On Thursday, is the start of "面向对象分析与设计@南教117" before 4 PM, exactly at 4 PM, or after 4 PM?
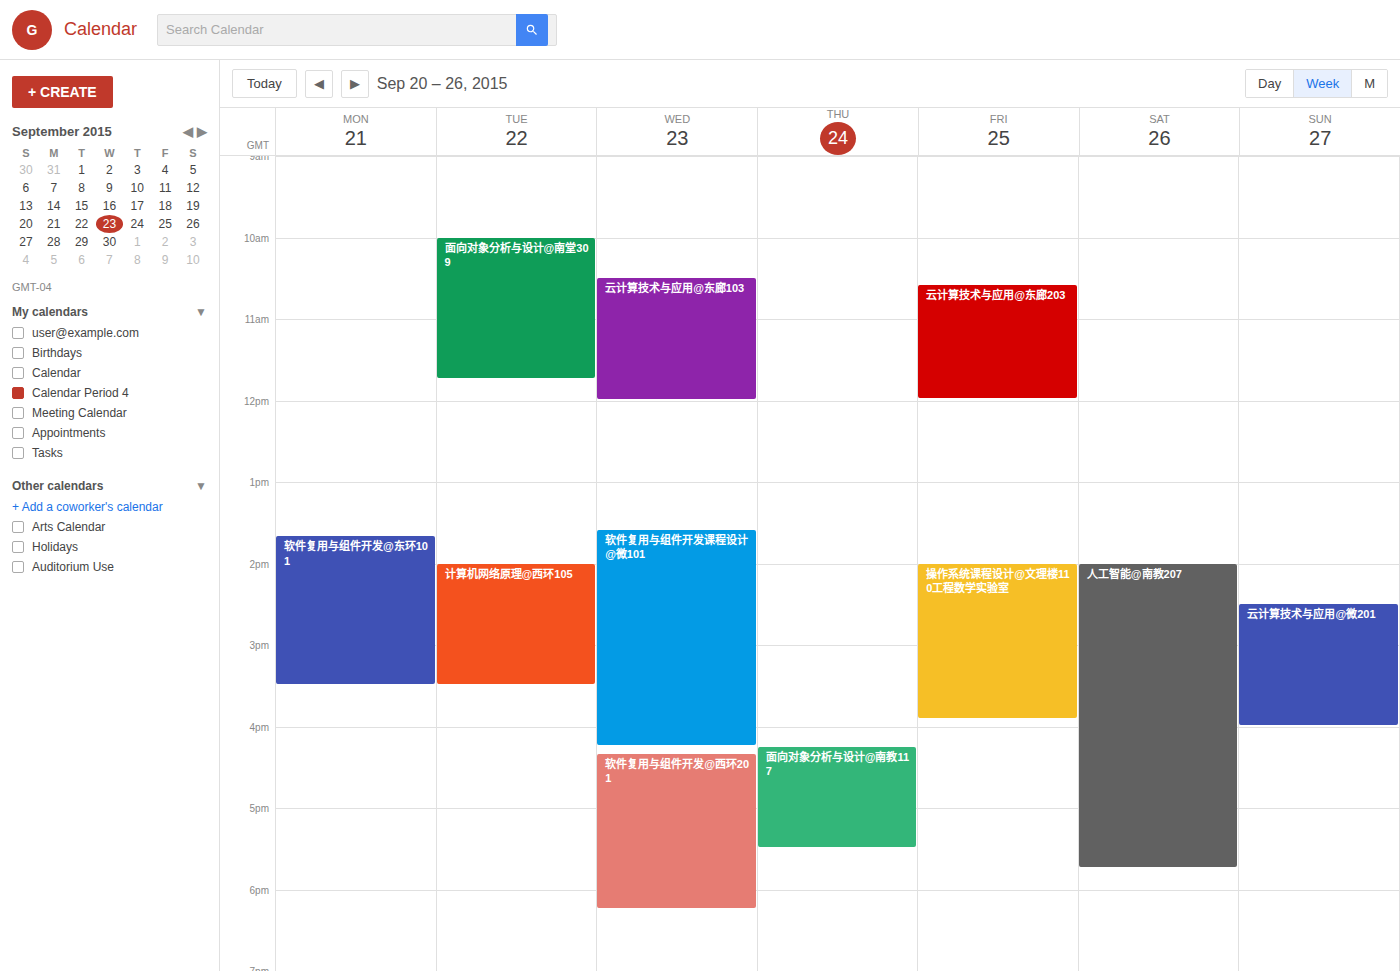
4:15 PM -- after 4 PM, 15 minutes below the 4 PM line.